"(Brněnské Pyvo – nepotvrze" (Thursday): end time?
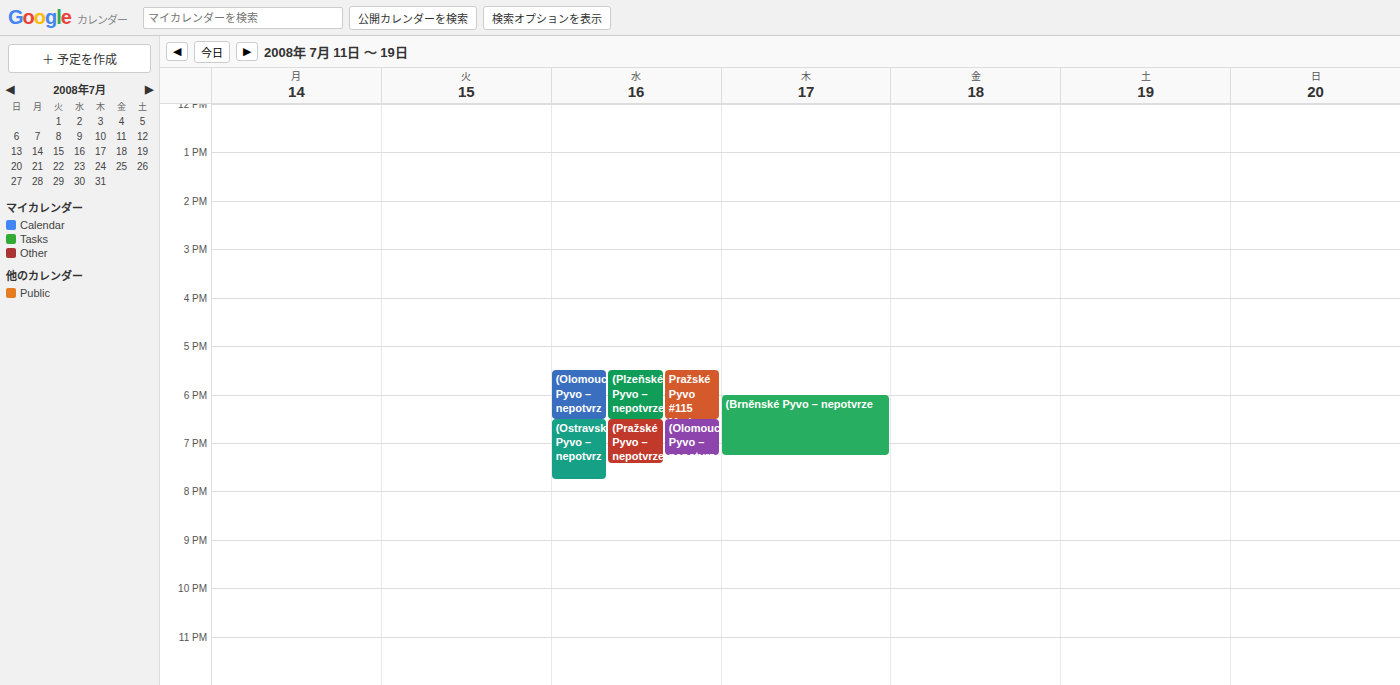
7:15 PM